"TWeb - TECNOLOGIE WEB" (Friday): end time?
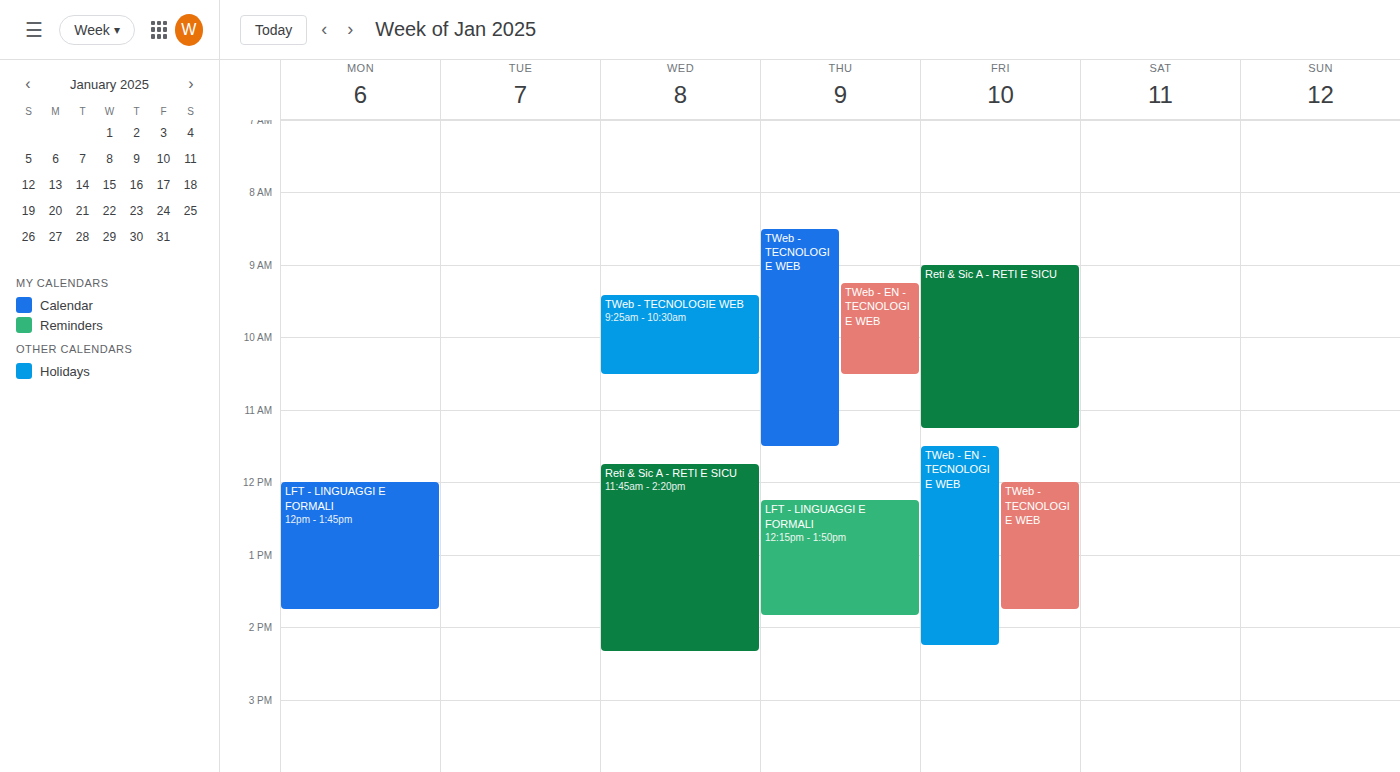
1:45 PM